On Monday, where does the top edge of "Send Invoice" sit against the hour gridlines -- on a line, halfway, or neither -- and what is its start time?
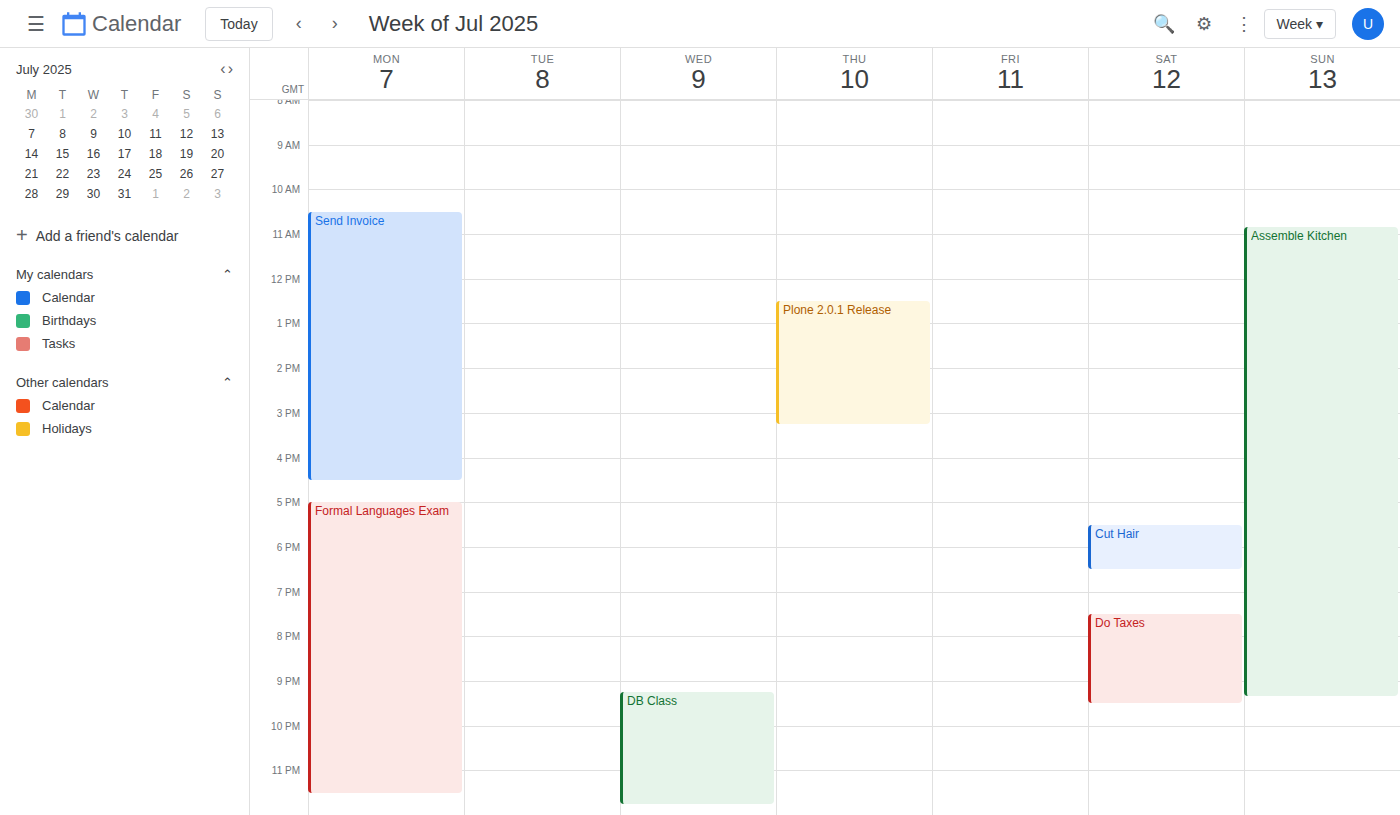
10:30 AM -- halfway between the 10 AM and 11 AM lines.